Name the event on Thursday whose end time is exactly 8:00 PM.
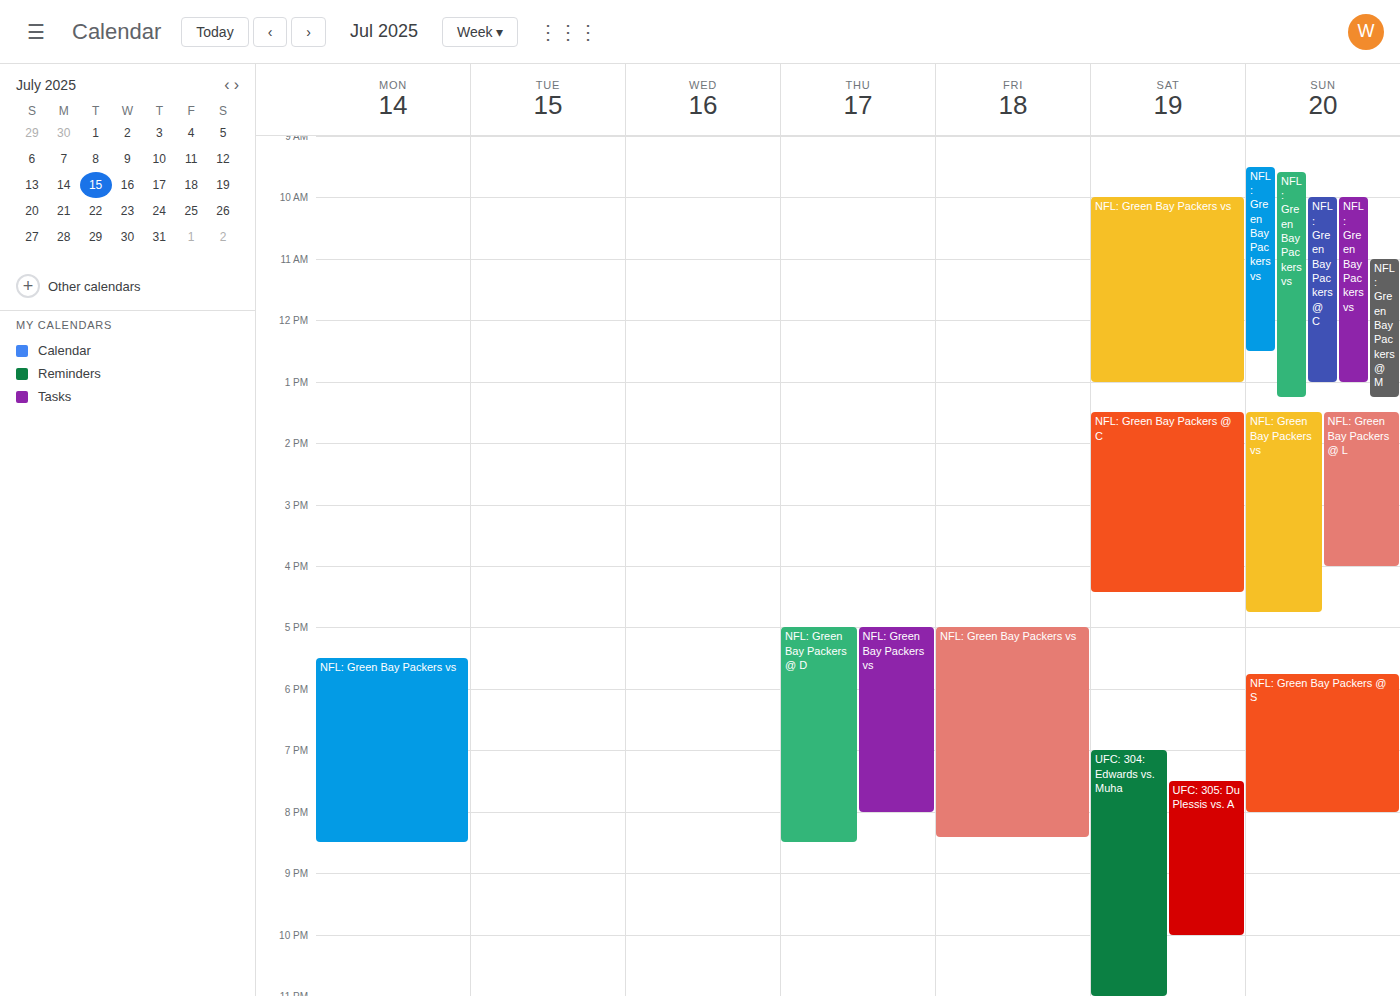
"NFL: Green Bay Packers vs"